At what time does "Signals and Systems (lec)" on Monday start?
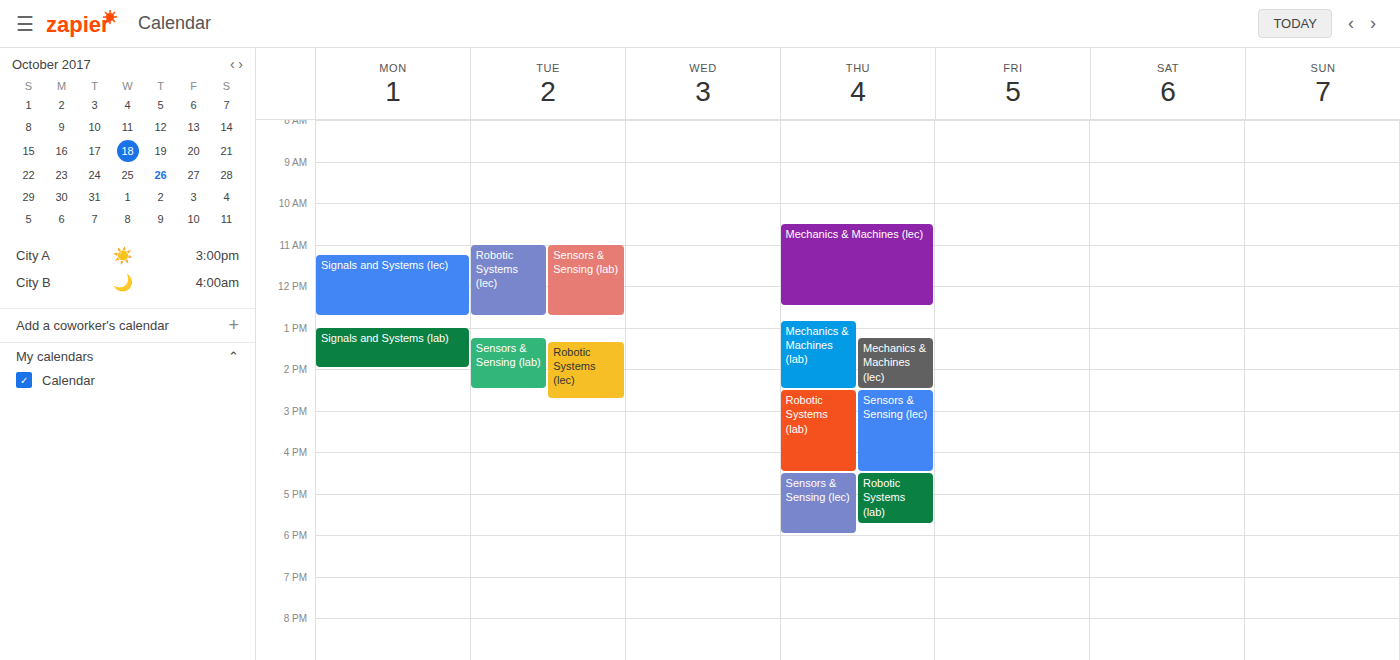
11:15 AM